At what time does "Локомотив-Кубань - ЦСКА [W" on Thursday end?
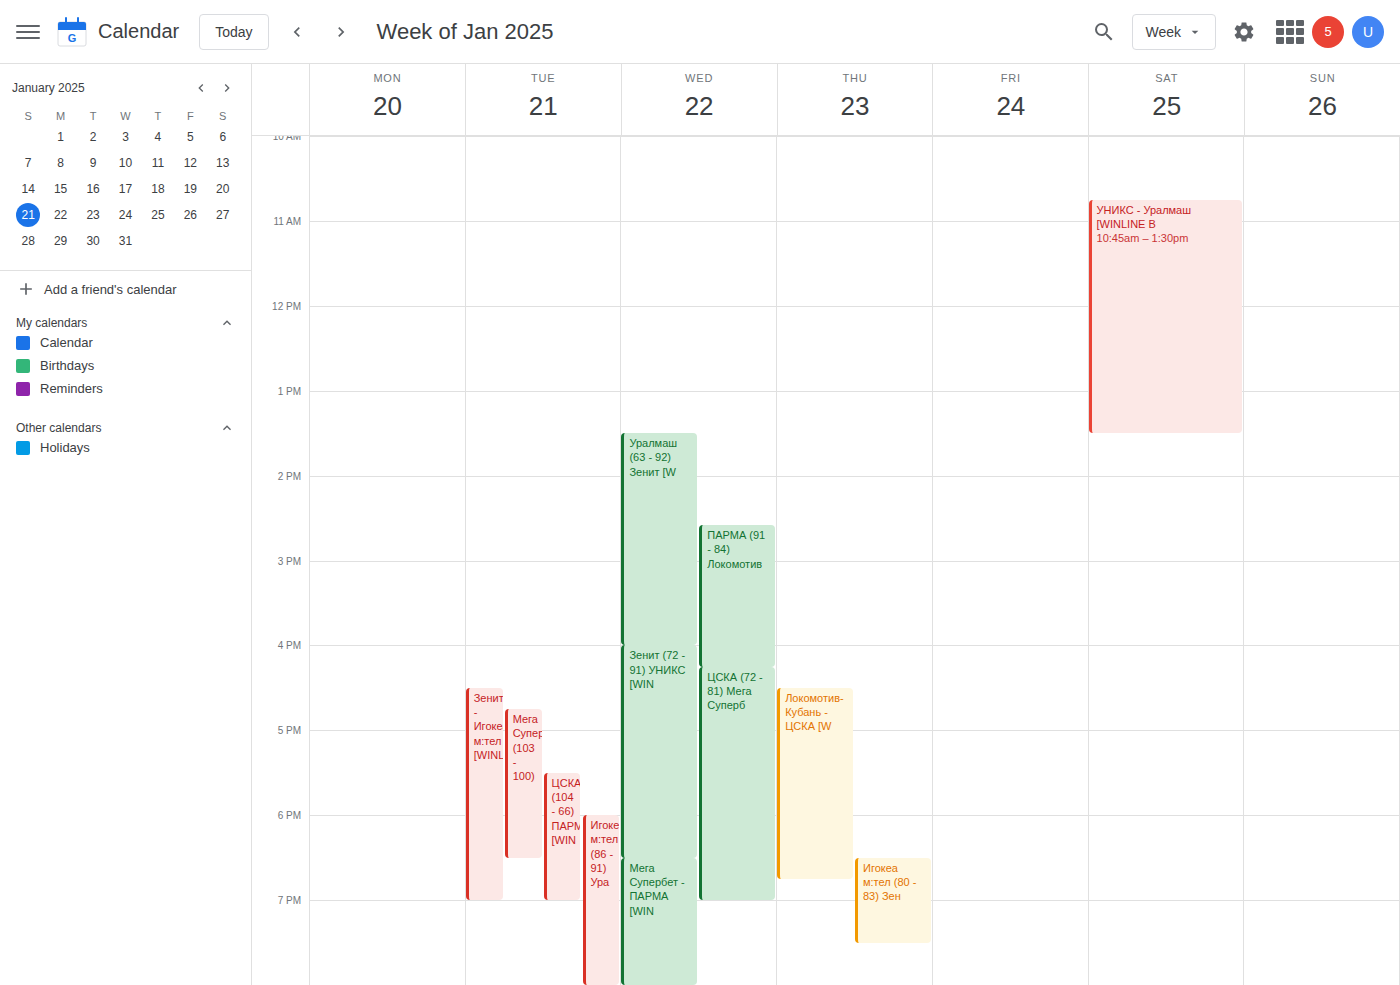
18:45